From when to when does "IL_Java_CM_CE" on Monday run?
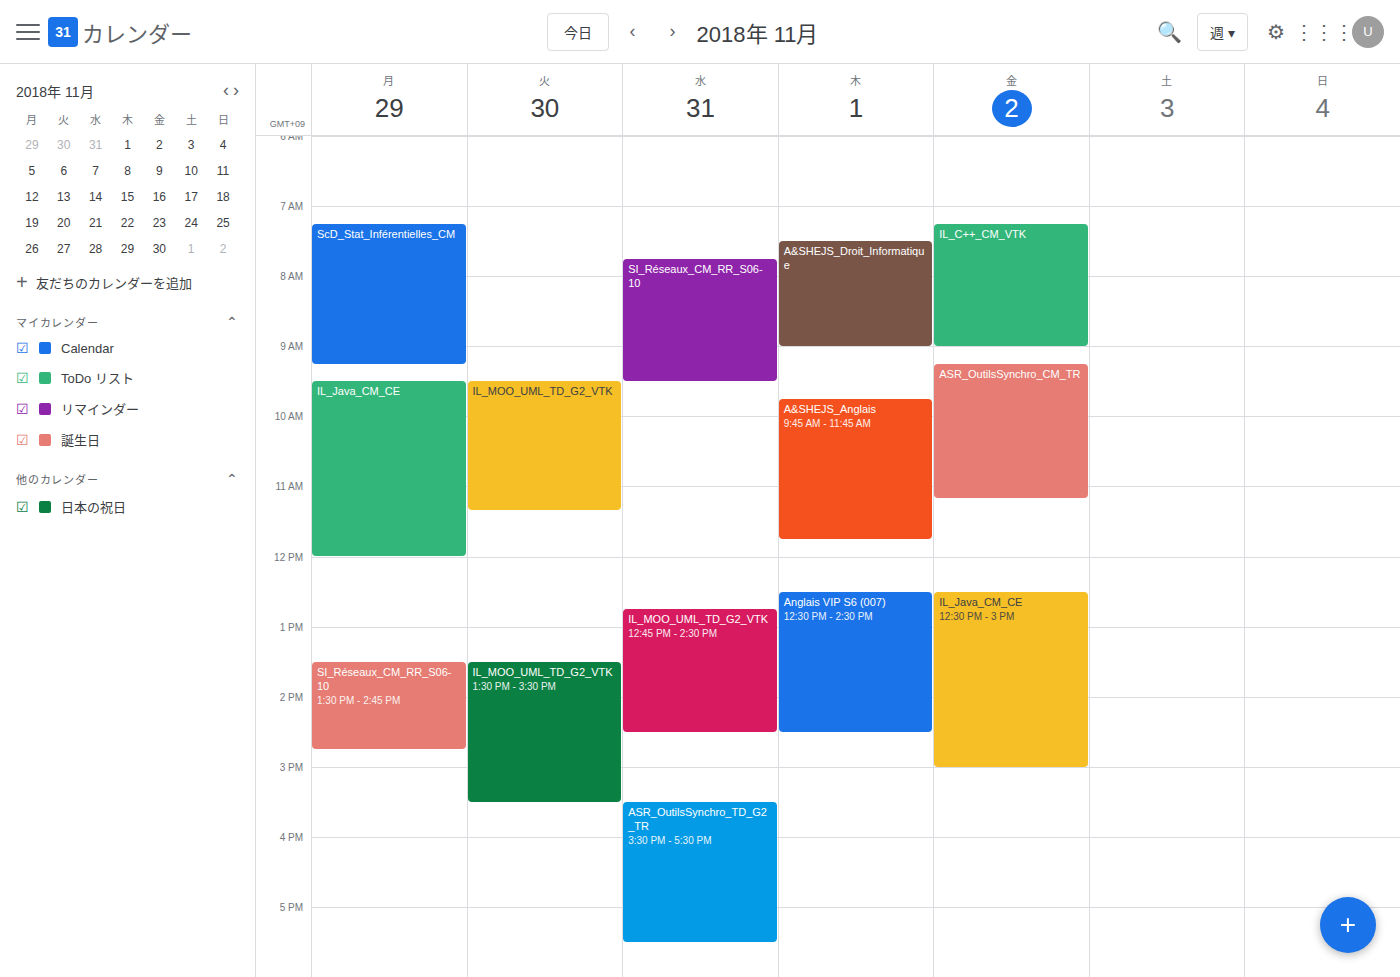
9:30 AM to 12:00 PM